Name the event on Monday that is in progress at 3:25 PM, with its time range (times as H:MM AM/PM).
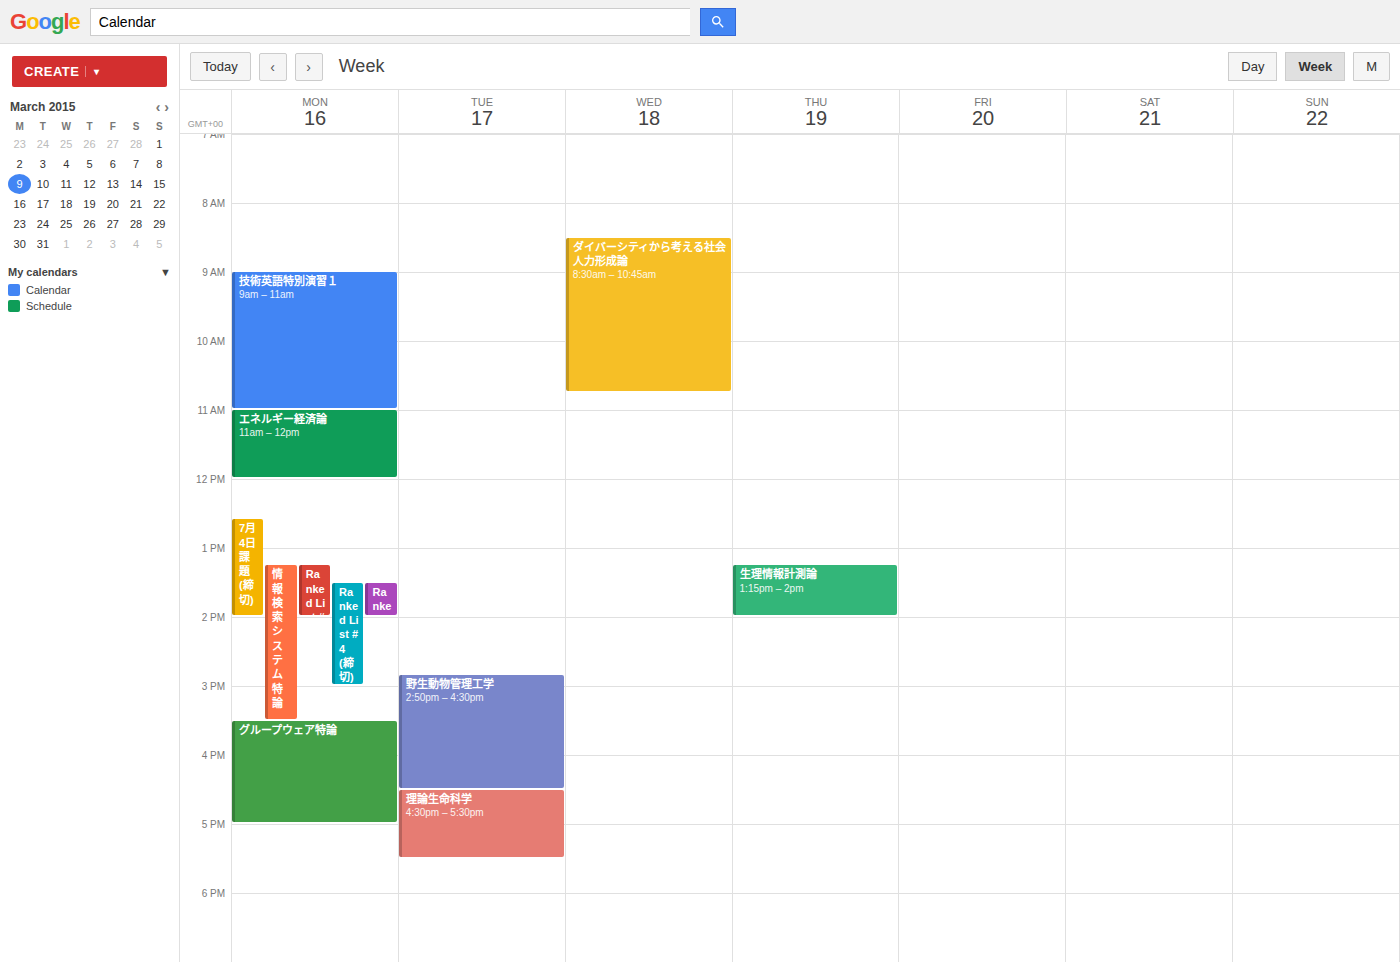
"情報検索システム特論", 1:15 PM to 3:30 PM